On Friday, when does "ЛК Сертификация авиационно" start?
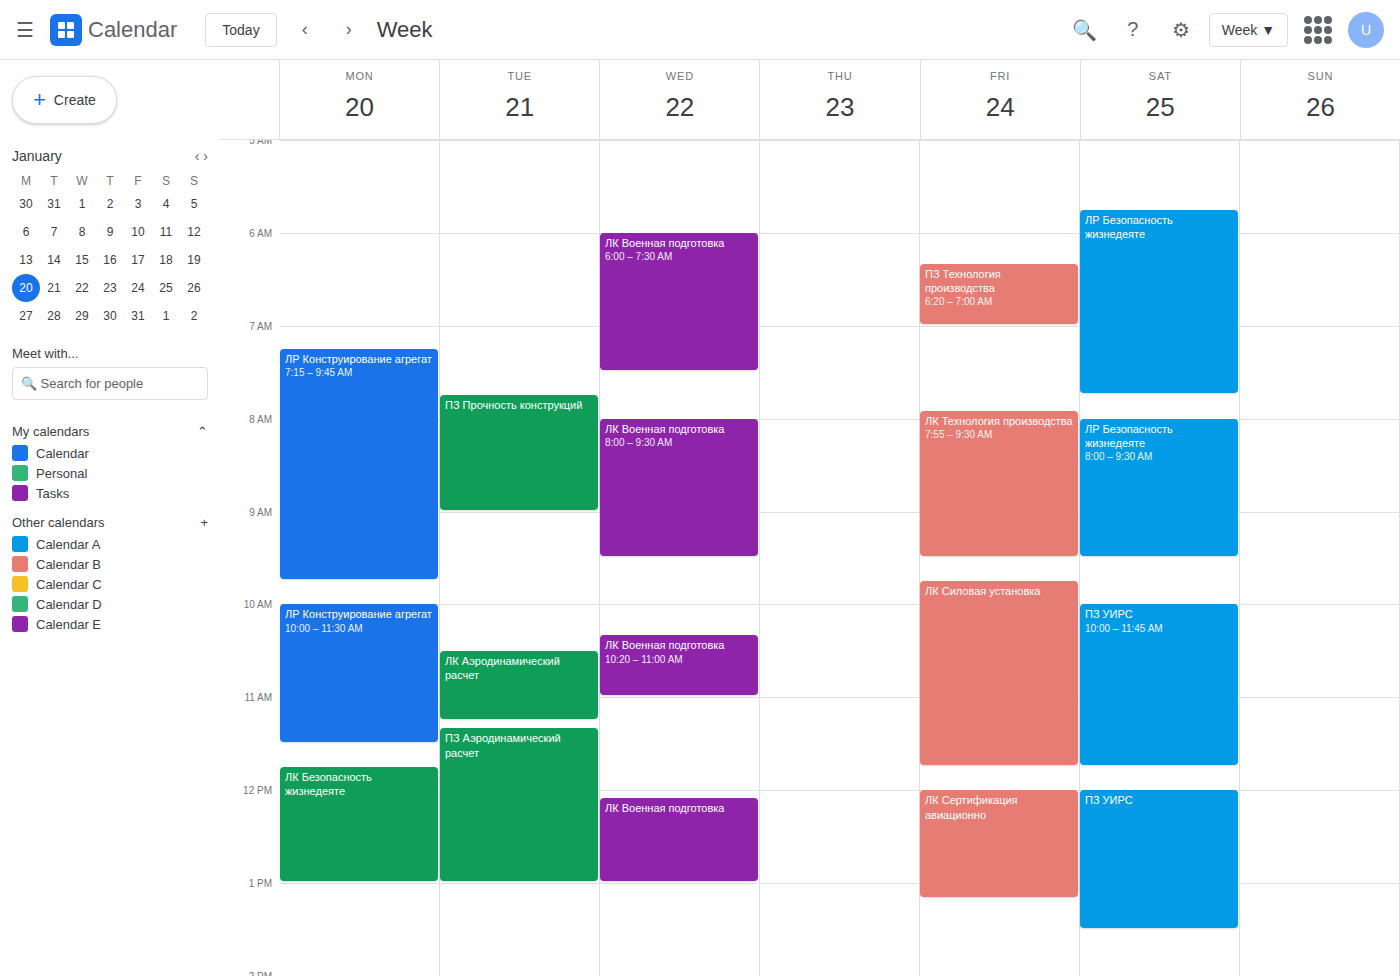
12:00